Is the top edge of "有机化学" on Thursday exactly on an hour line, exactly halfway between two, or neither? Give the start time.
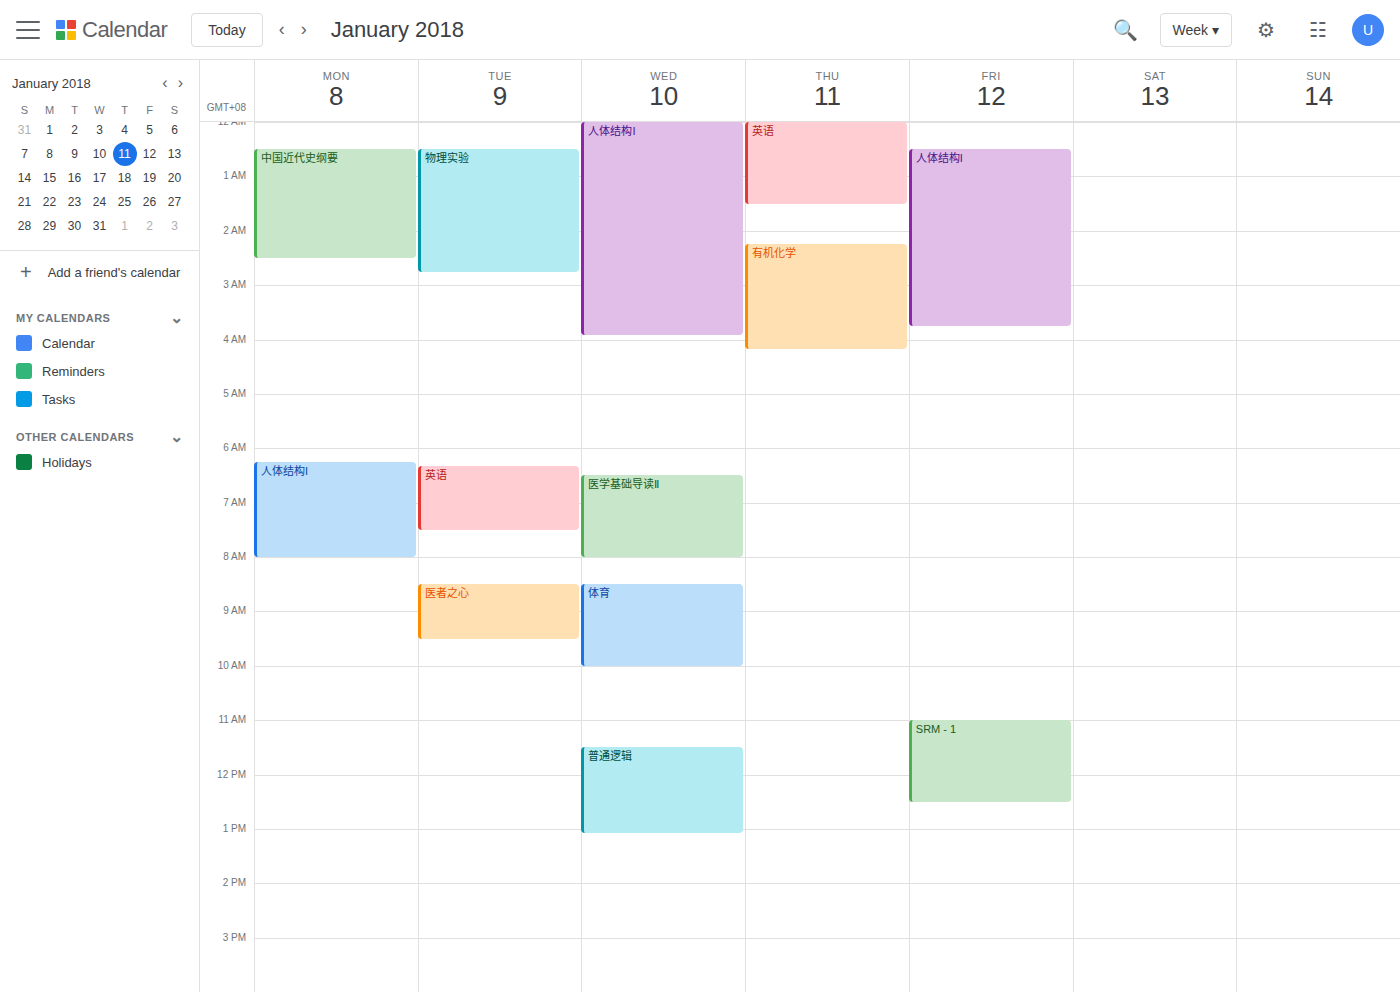
2:15 AM -- neither: a quarter of the way from the 2 AM line to the 3 AM line.